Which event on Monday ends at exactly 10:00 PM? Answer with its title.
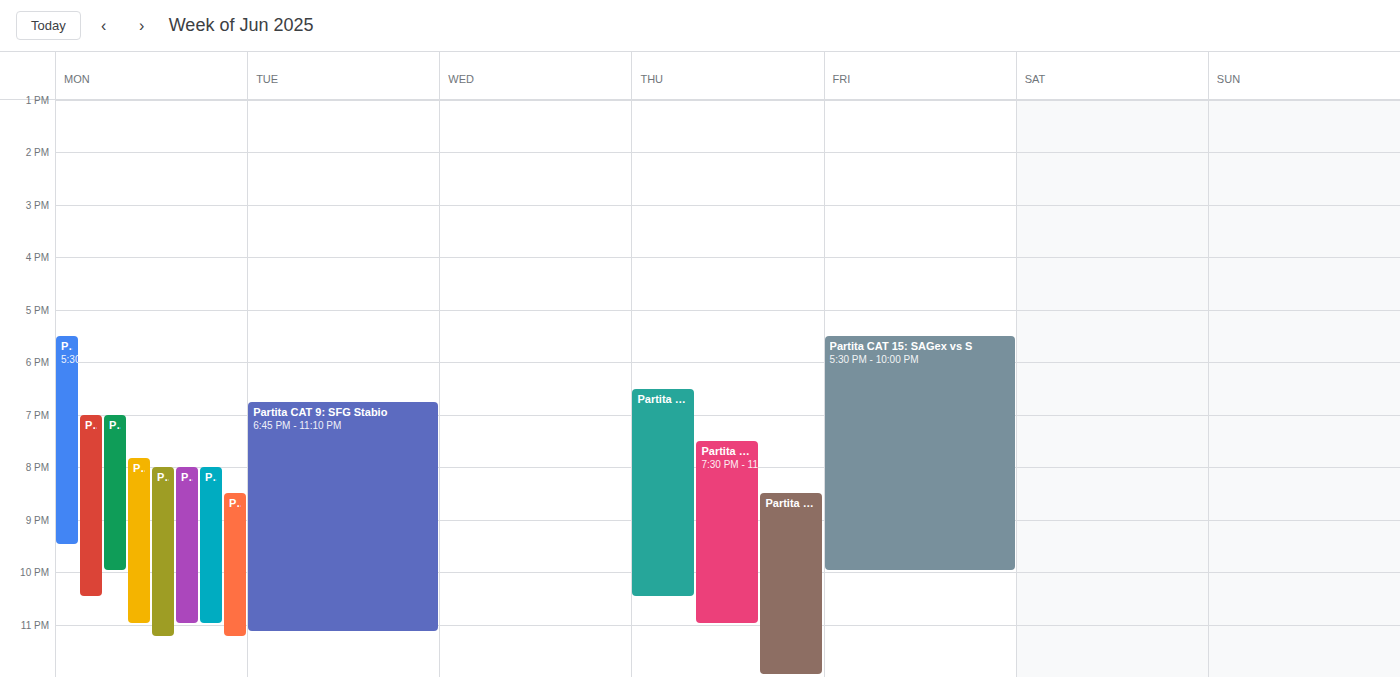
"Partita CAT 2: SFG Manno E"